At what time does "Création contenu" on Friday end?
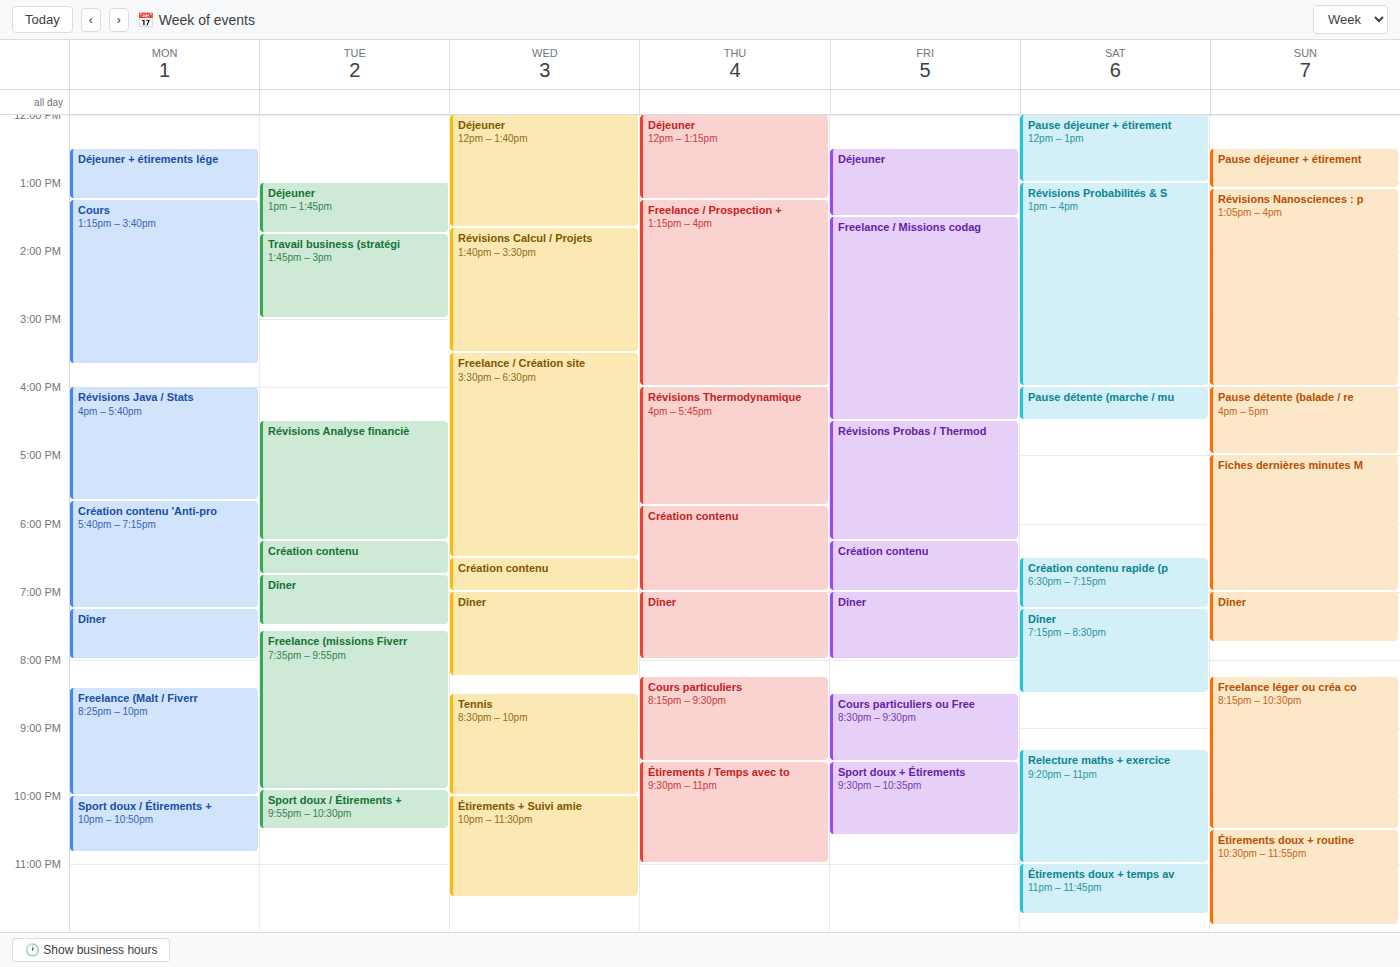
7:00 PM